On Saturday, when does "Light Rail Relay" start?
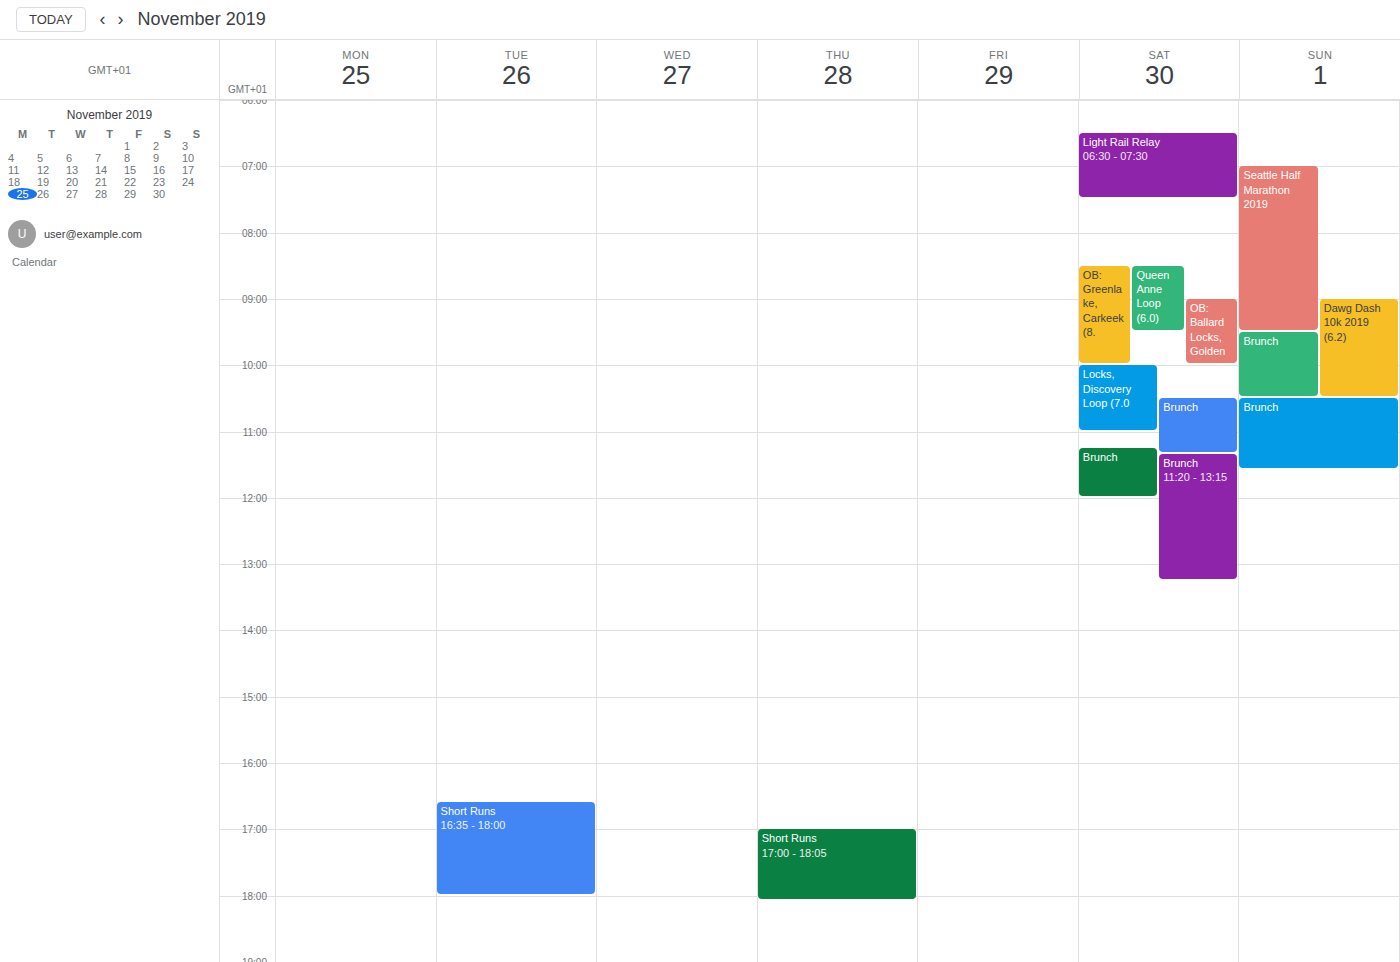
06:30